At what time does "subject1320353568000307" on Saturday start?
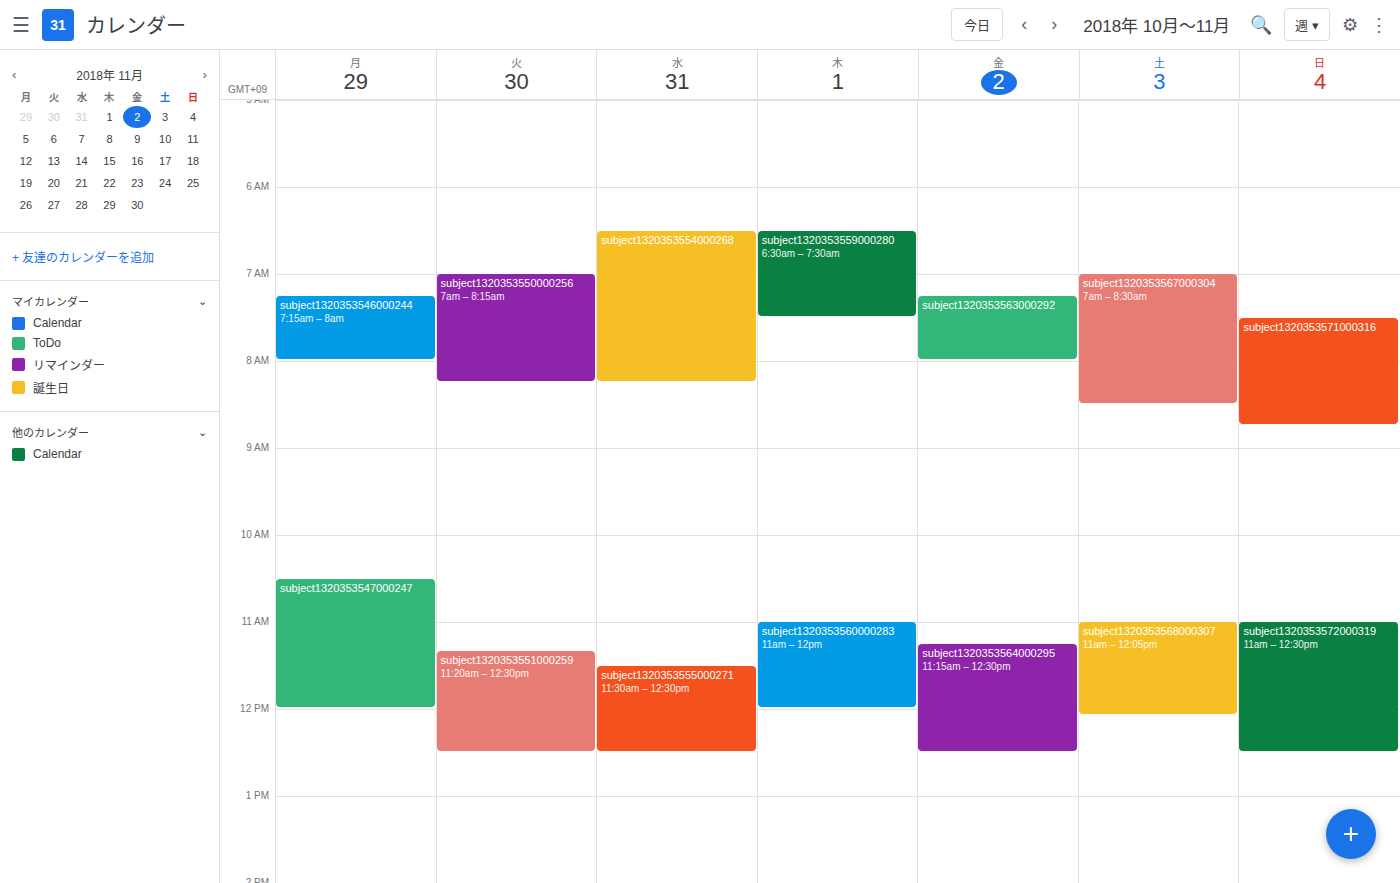
11:00 AM